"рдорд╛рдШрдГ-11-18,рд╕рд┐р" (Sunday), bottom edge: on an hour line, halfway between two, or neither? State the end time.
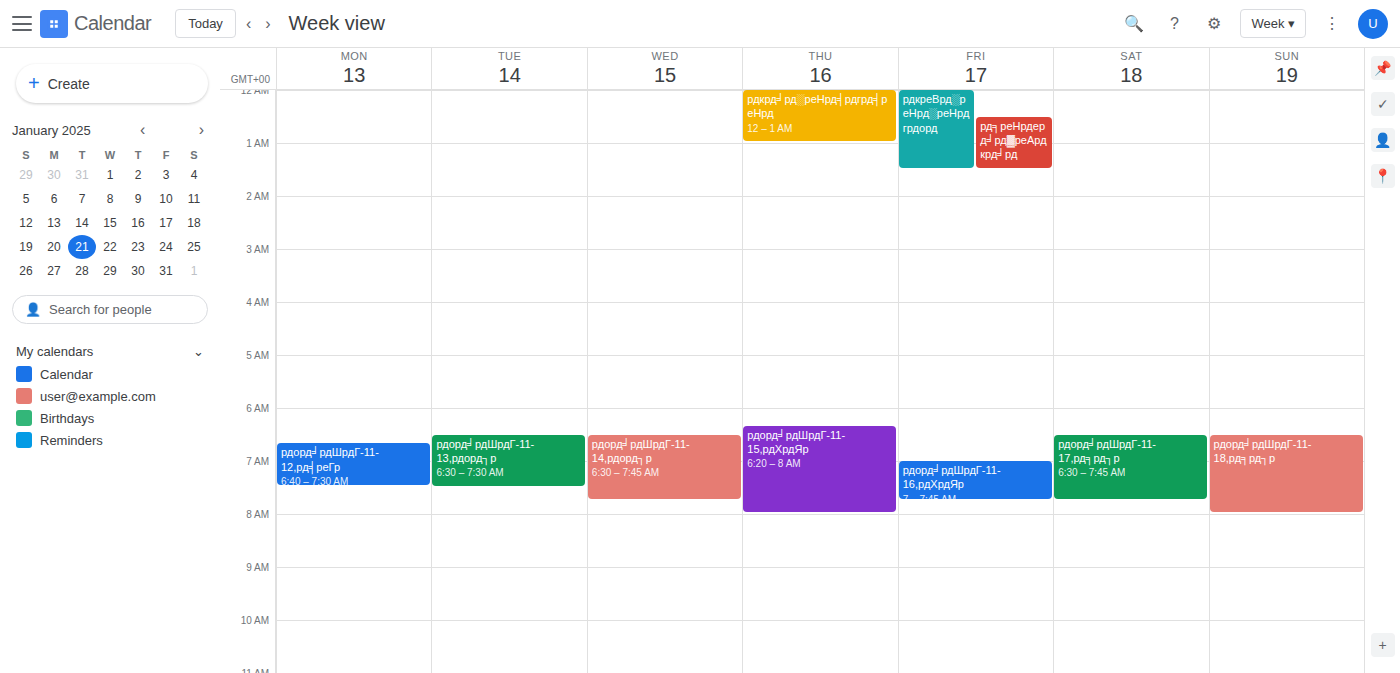
8:00 AM -- exactly on the 8 AM line.